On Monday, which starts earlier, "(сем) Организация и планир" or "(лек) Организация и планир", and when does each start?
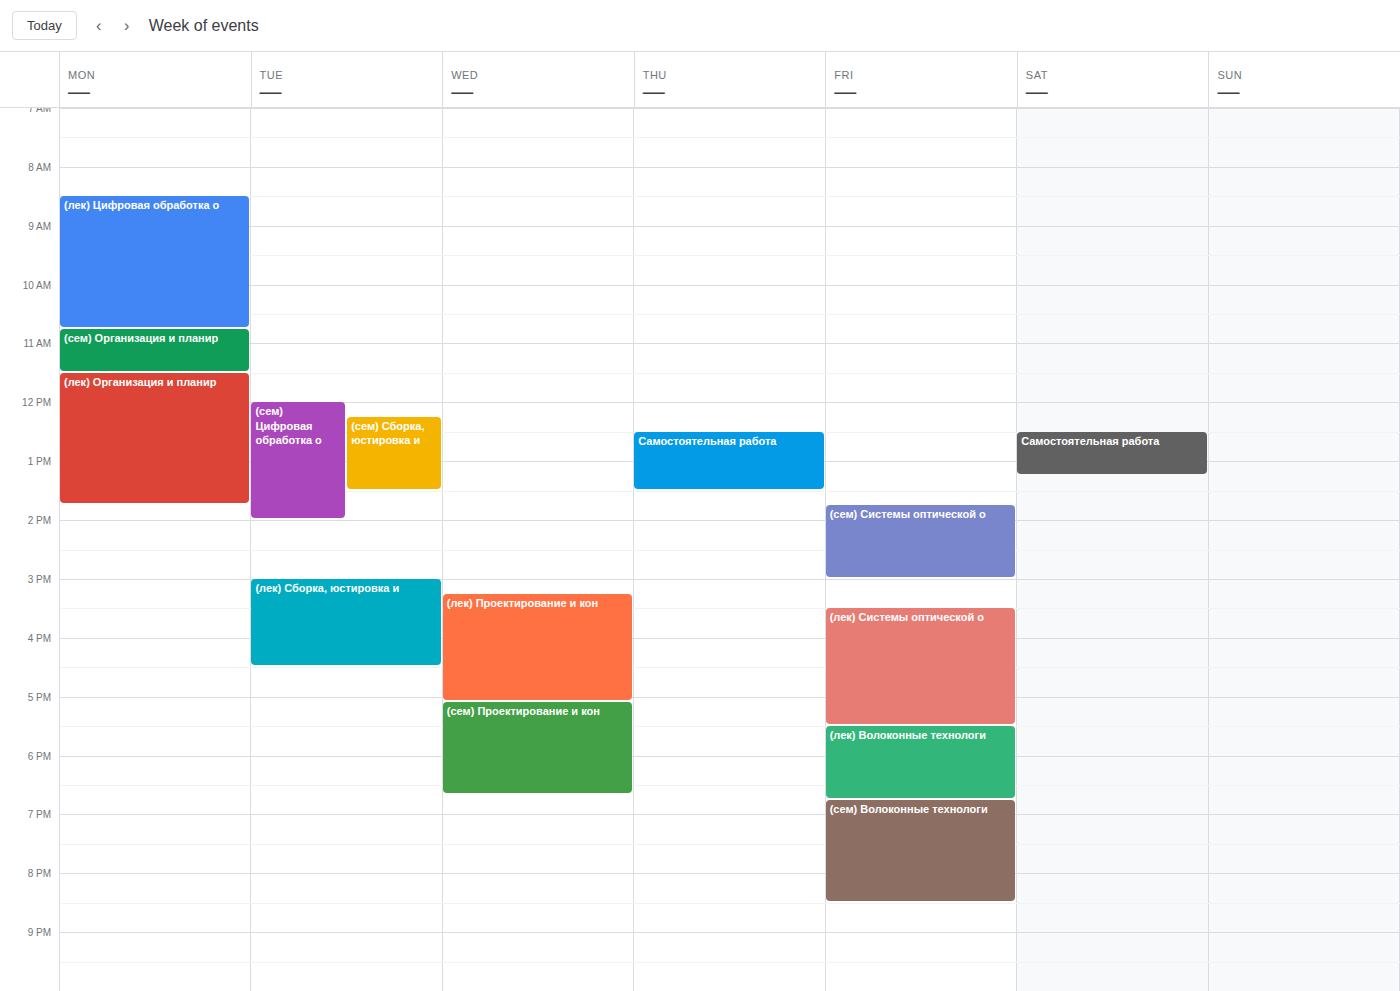
"(сем) Организация и планир" 10:45 AM; "(лек) Организация и планир" 11:30 AM.